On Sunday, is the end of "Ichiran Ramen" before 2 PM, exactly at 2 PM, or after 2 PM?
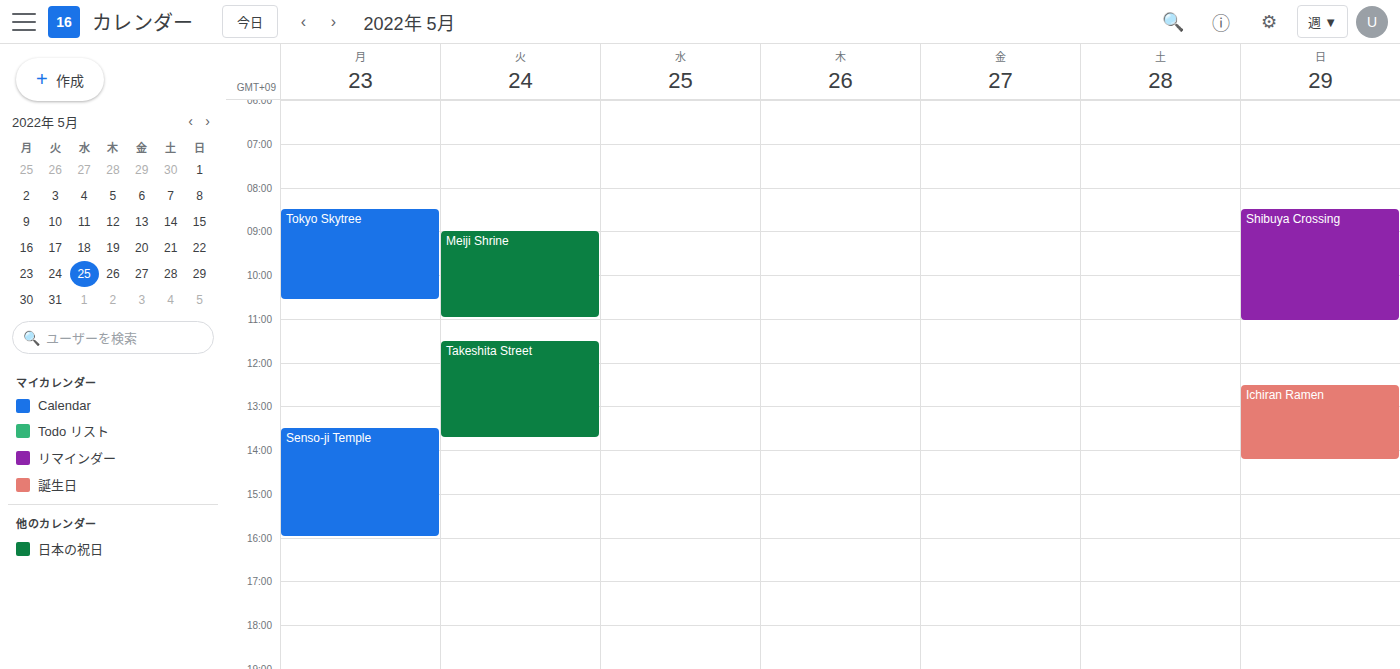
2:15 PM -- after 2 PM, 15 minutes below the 2 PM line.